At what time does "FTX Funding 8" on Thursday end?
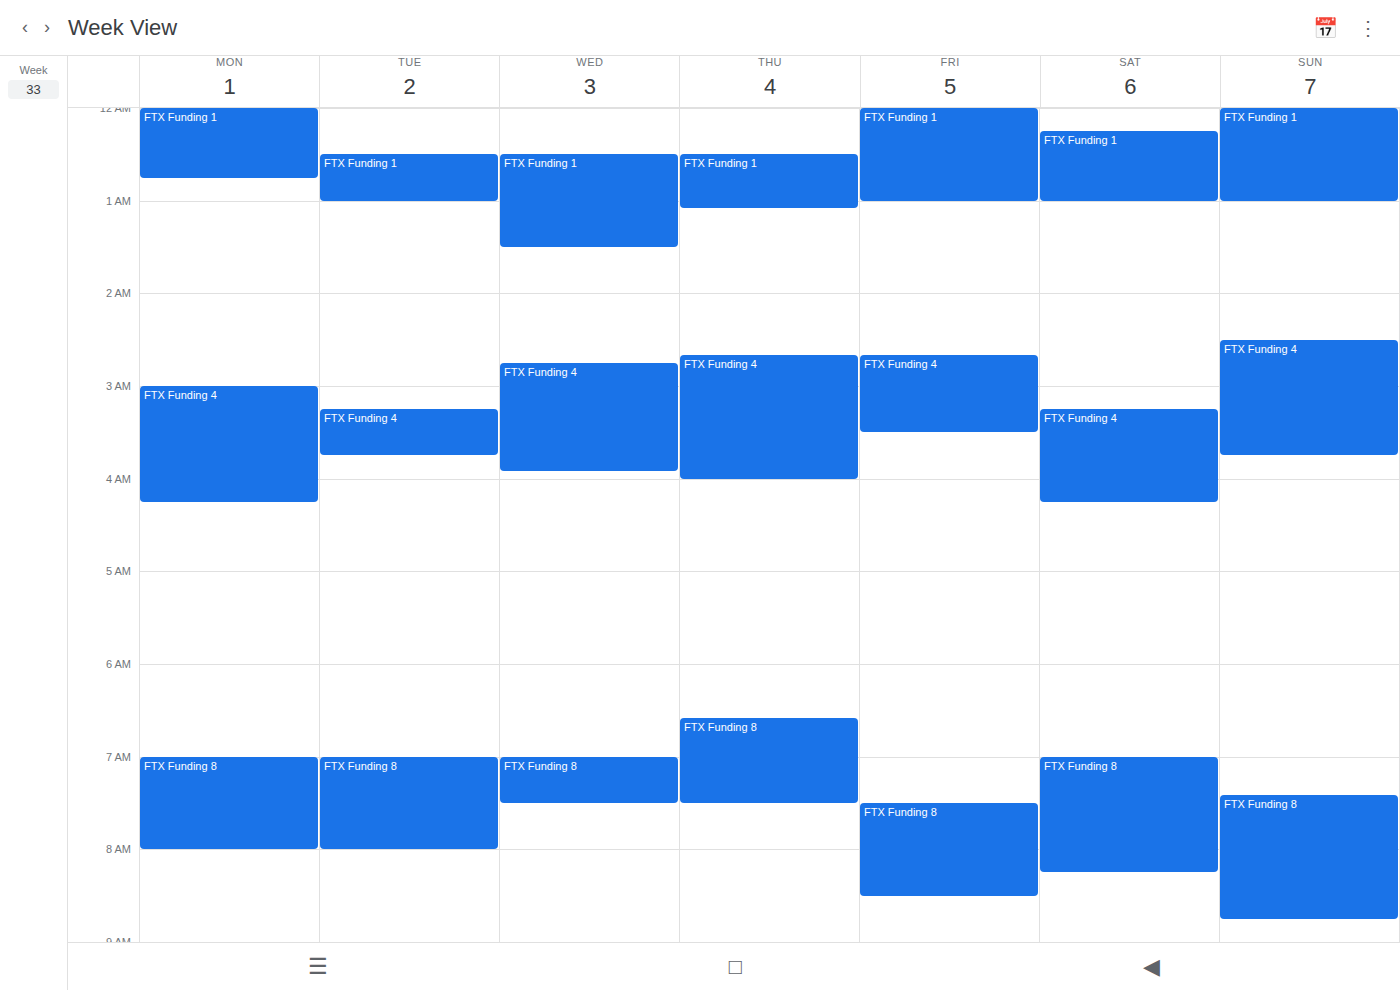
7:30 AM